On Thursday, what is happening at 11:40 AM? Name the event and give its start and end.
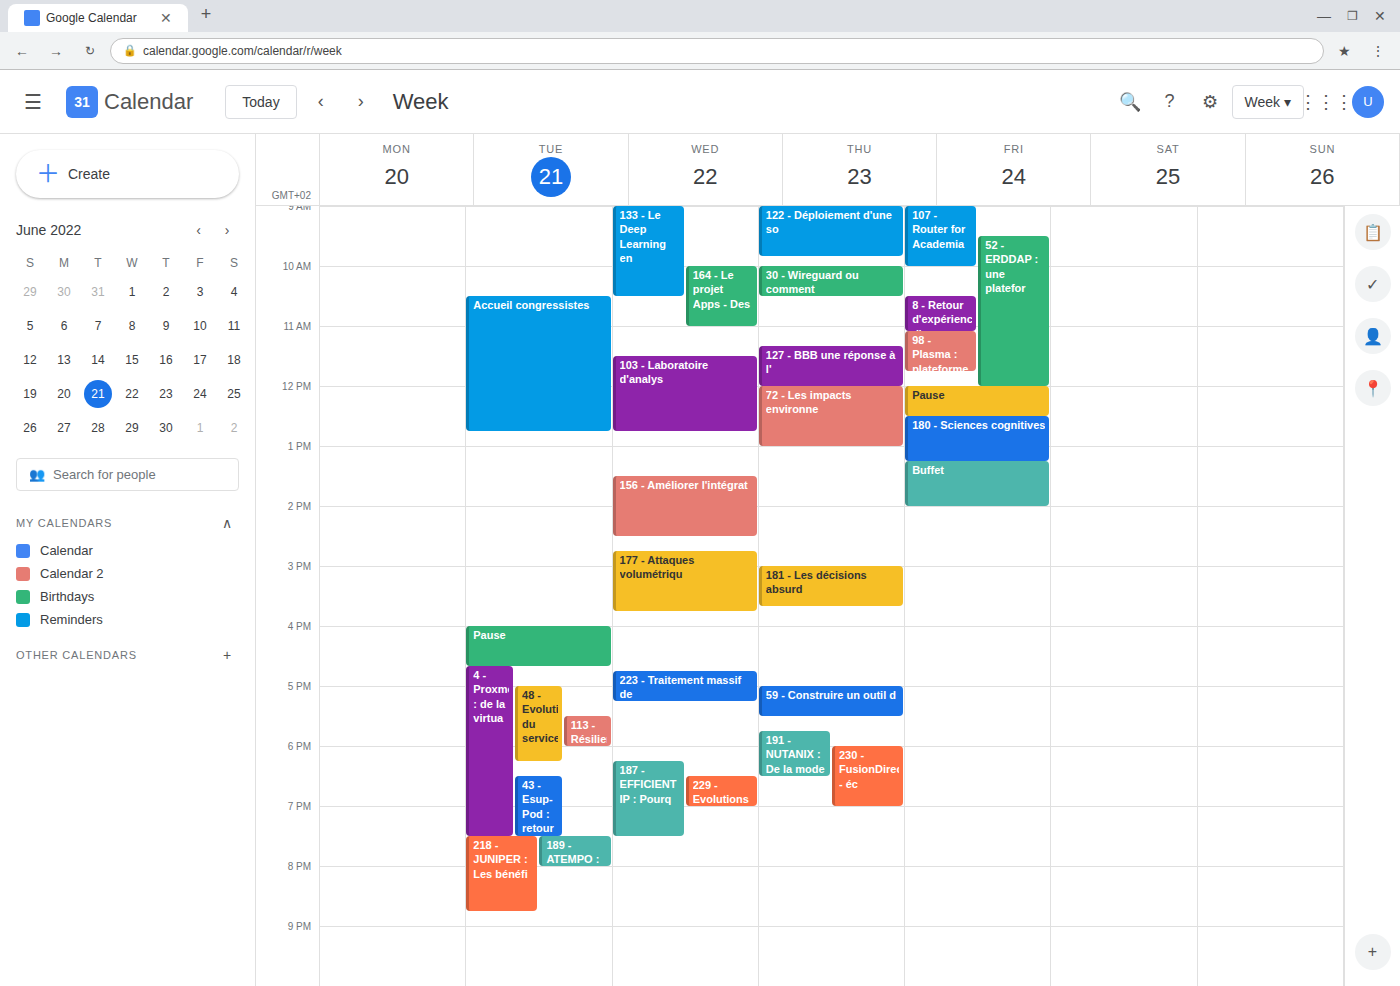
"127 - BBB une réponse à l'", 11:20 AM to 12:00 PM